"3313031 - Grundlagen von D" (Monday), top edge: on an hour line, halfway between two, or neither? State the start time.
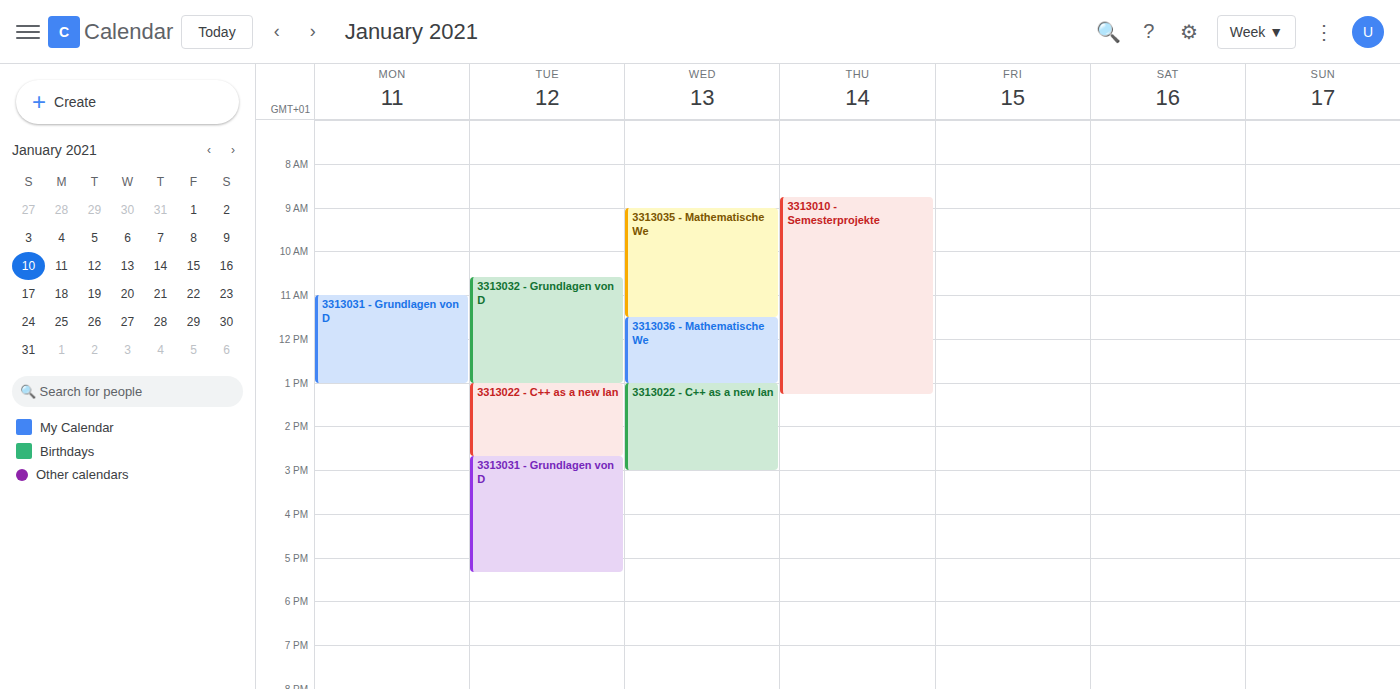
11:00 AM -- exactly on the 11 AM line.